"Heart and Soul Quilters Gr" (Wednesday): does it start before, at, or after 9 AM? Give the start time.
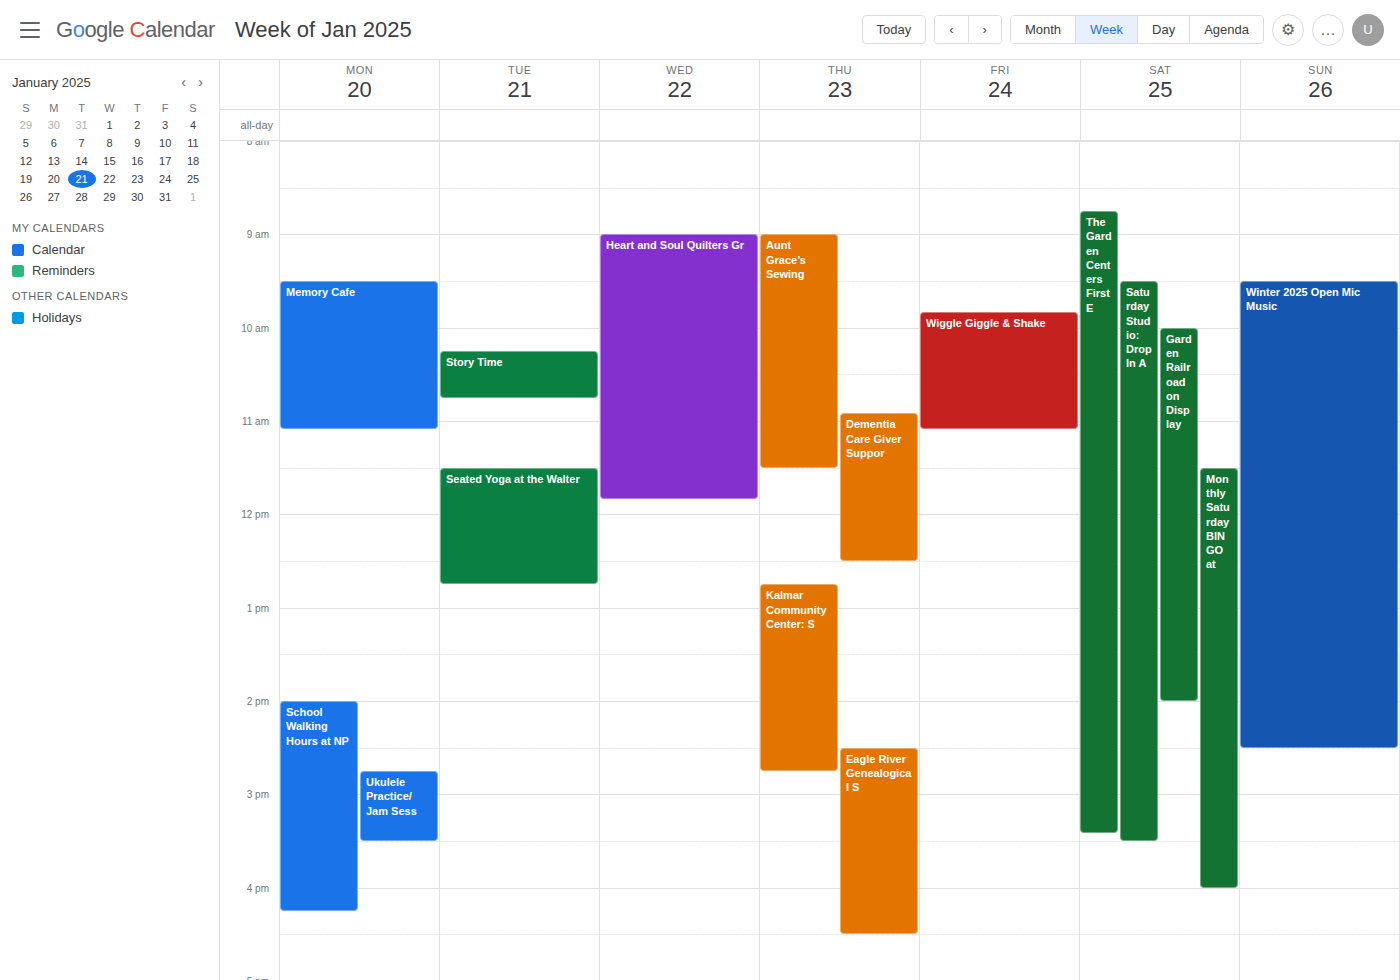
9:00 AM -- exactly at 9 AM, on the 9 AM line.